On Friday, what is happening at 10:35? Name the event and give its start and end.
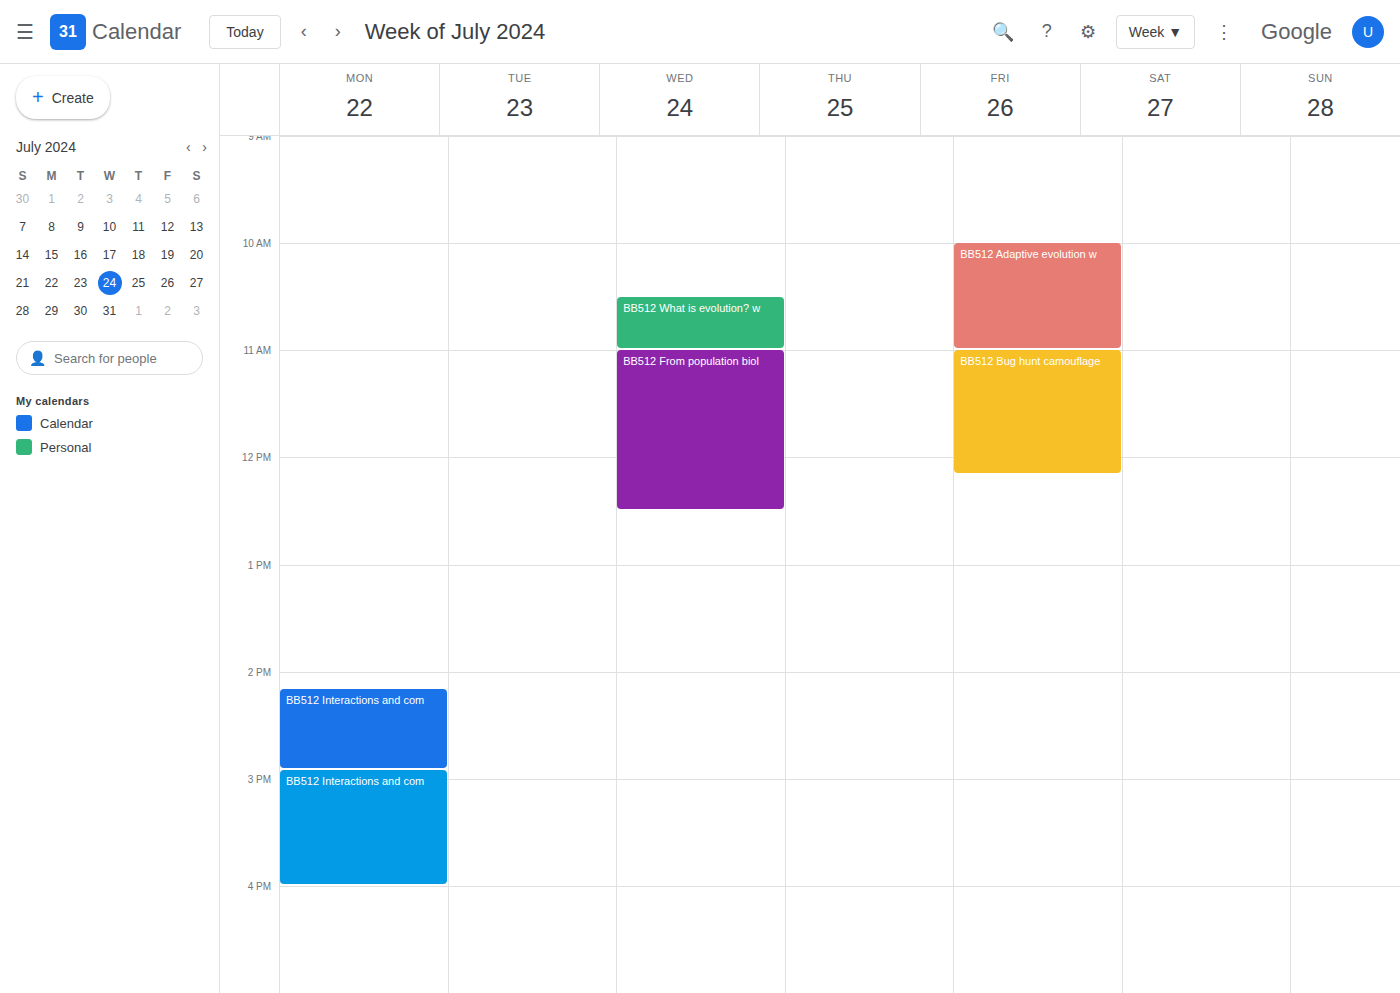
"BB512 Adaptive evolution w", 10:00 to 11:00